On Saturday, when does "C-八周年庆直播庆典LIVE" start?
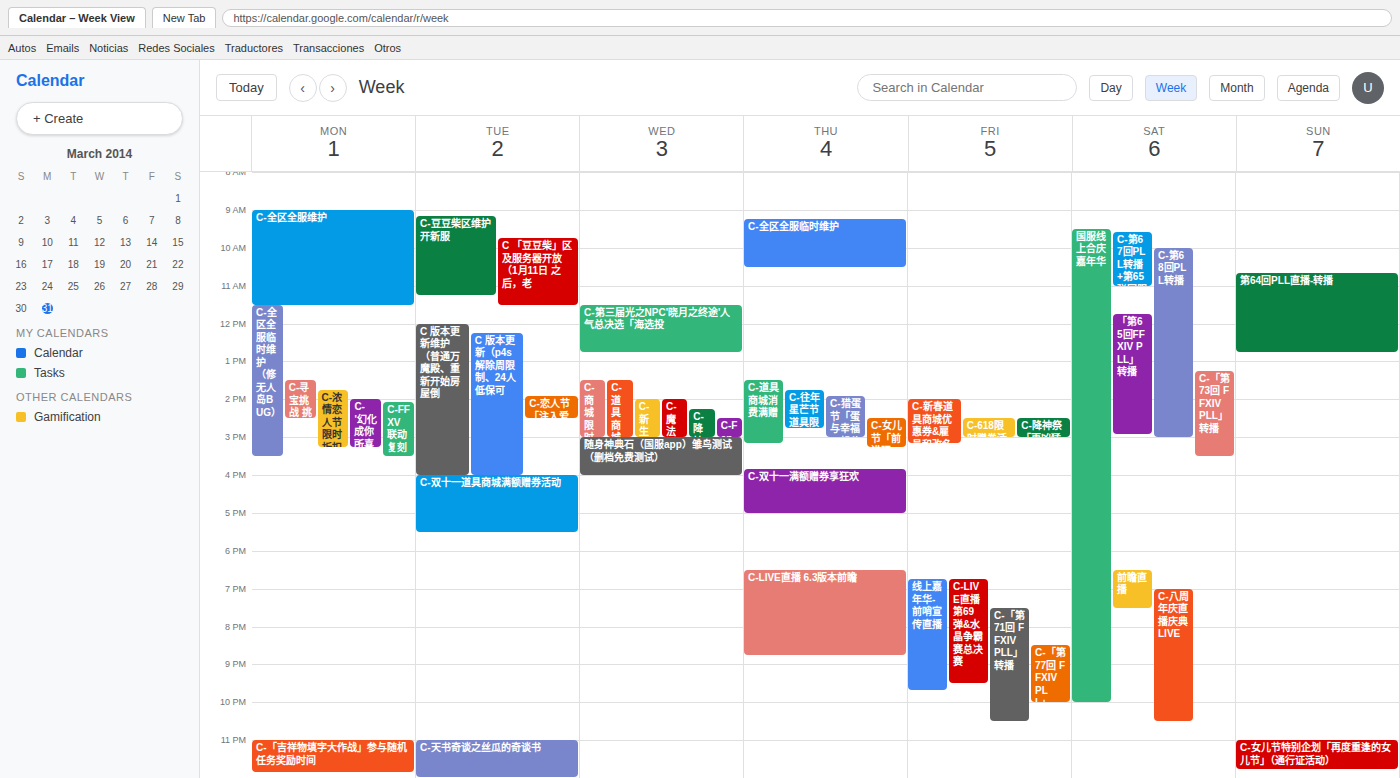
19:00